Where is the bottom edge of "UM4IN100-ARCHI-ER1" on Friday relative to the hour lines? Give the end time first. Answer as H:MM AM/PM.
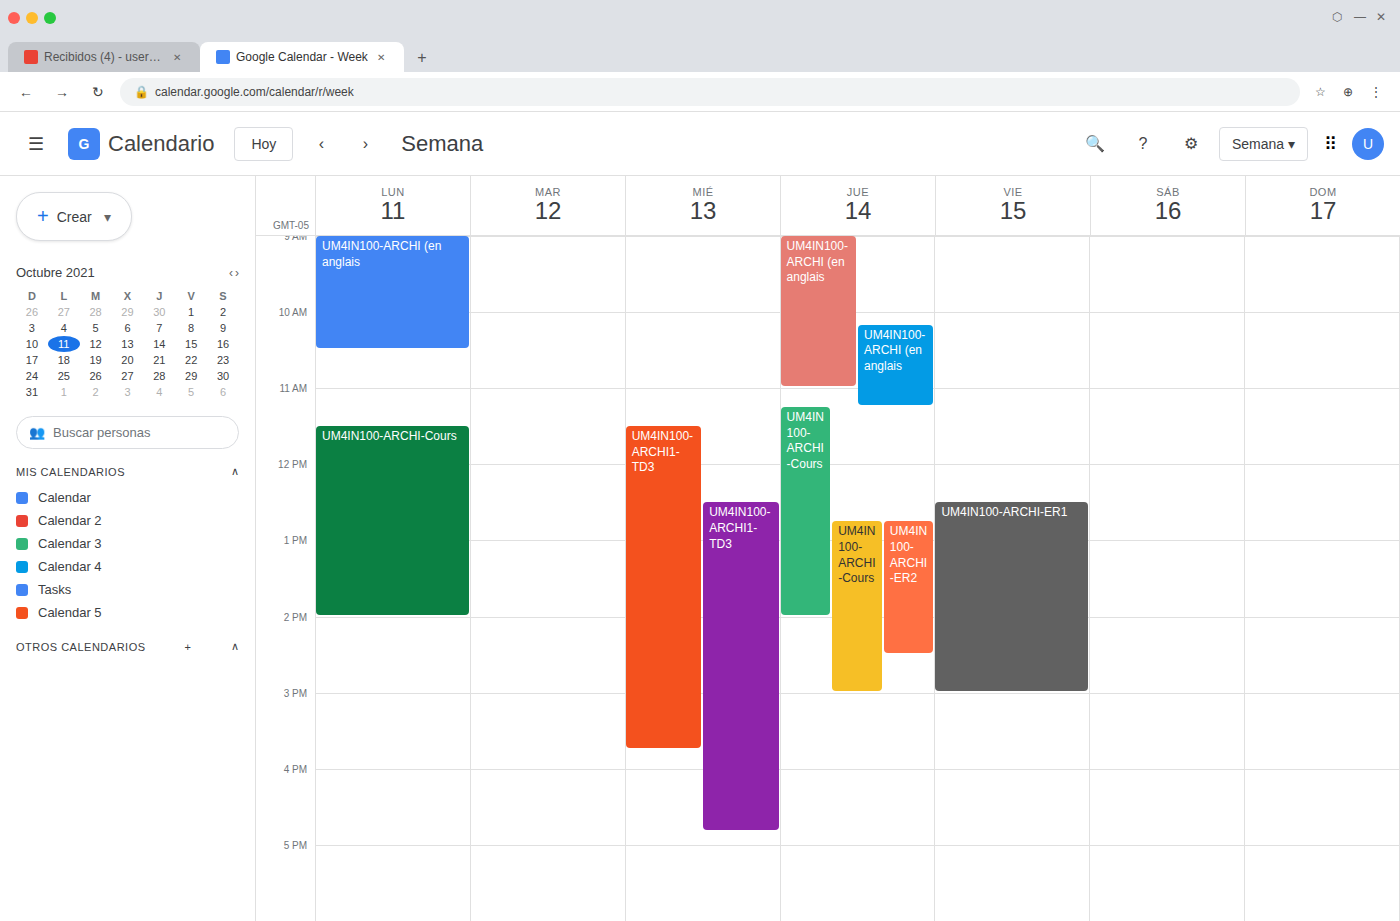
3:00 PM -- exactly on the 3 PM line.